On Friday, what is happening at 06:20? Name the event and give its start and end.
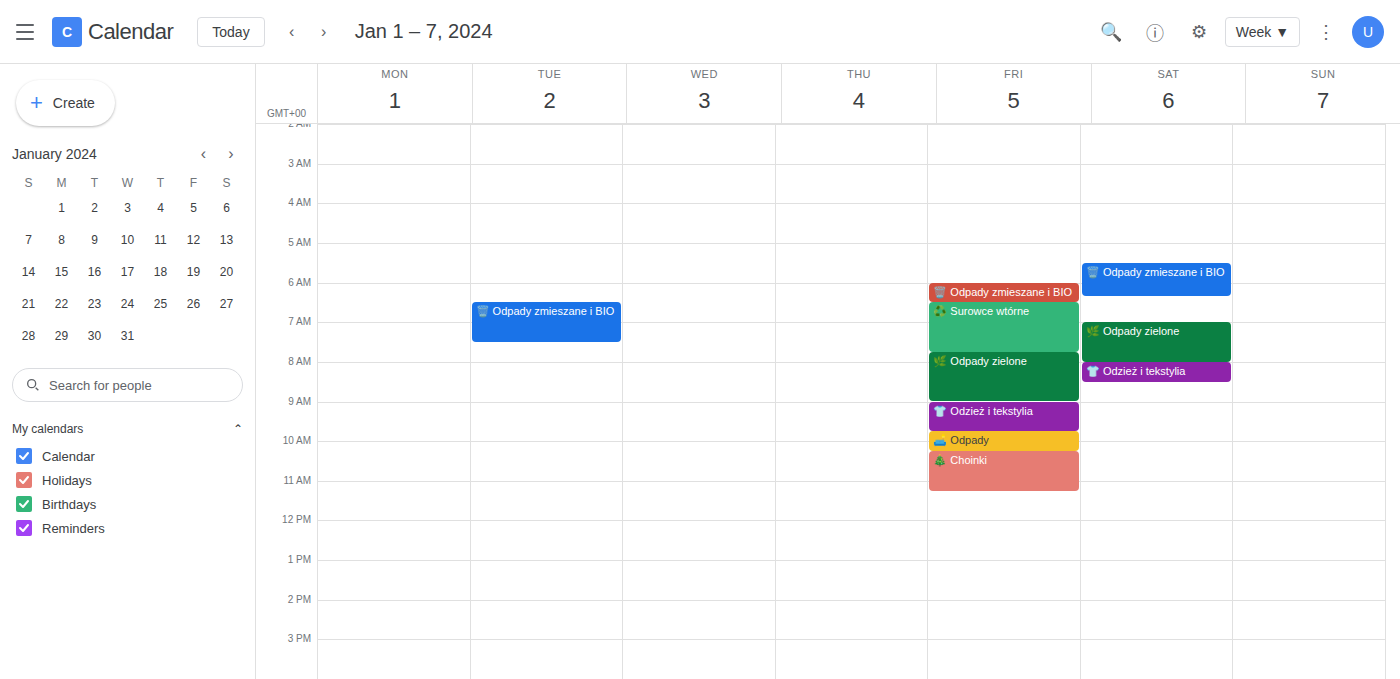
"🗑️ Odpady zmieszane i BIO", 06:00 to 06:30